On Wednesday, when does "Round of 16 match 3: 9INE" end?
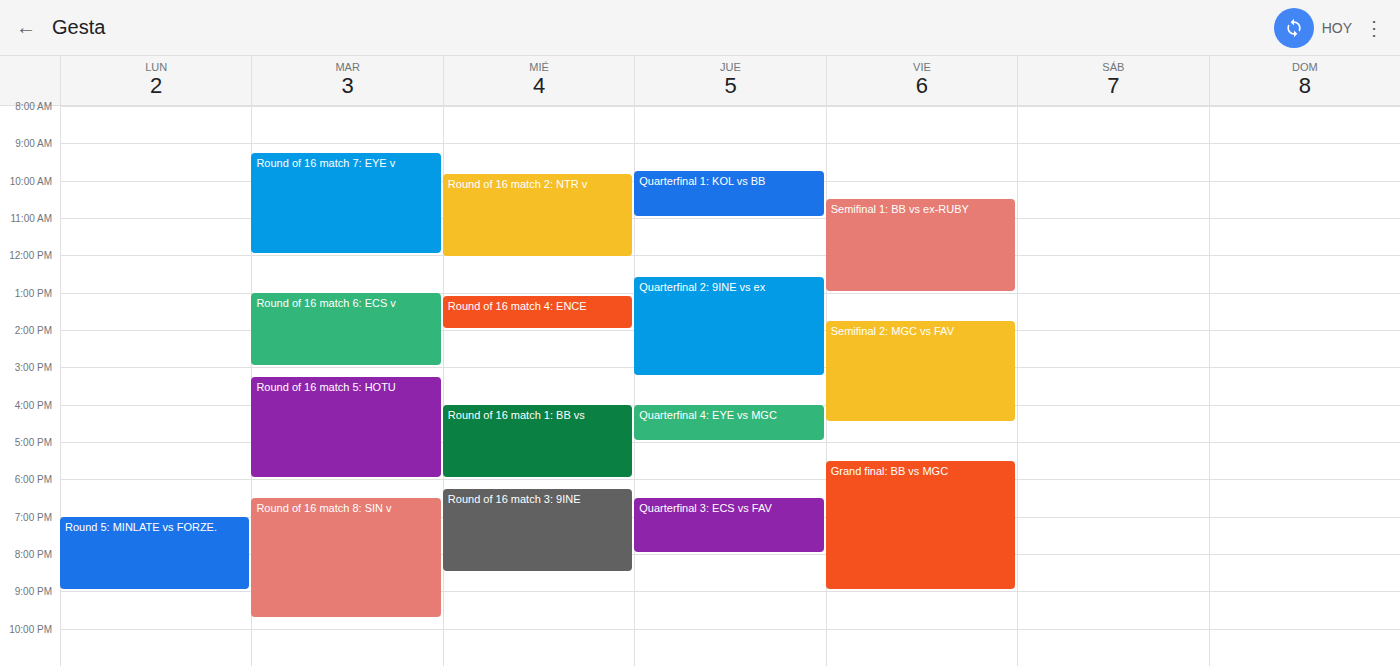
8:30 PM